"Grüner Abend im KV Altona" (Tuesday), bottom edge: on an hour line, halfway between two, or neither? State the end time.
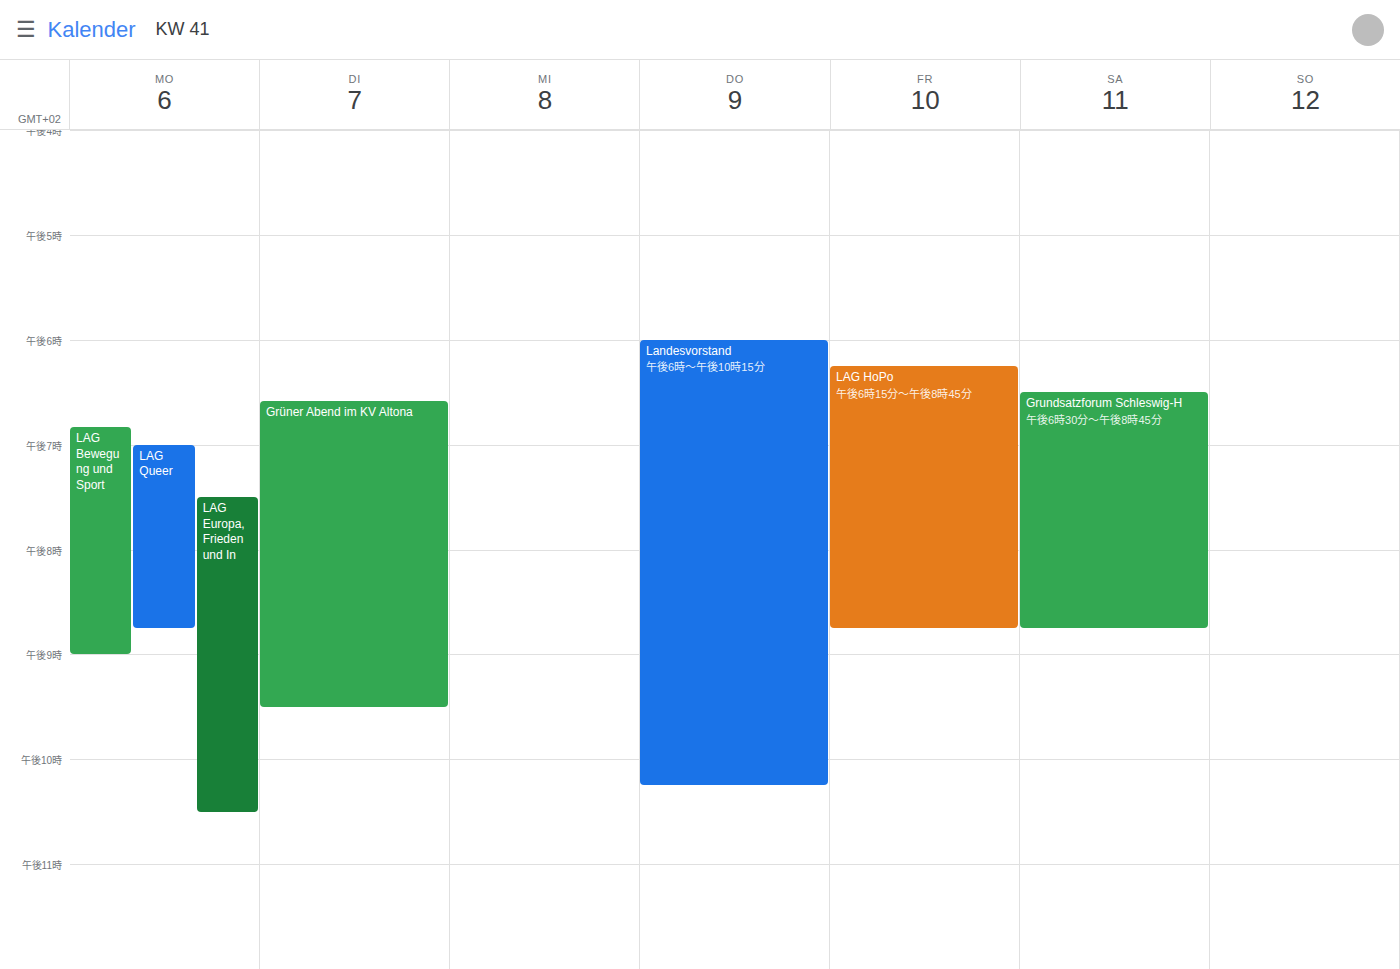
9:30 PM -- halfway between the 9 PM and 10 PM lines.